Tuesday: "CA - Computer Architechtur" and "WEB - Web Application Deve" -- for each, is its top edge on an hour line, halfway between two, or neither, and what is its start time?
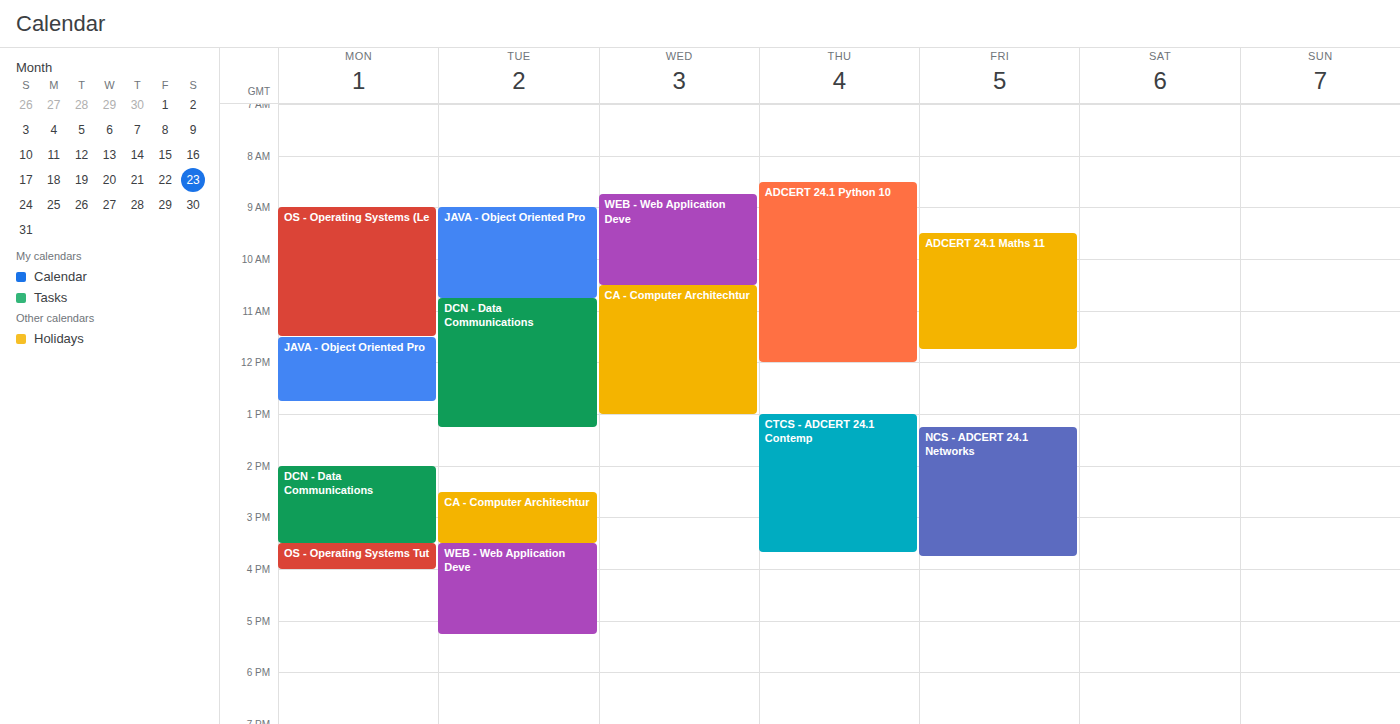
"CA - Computer Architechtur": 2:30 PM, halfway between the 2 PM and 3 PM lines. "WEB - Web Application Deve": 3:30 PM, halfway between the 3 PM and 4 PM lines.